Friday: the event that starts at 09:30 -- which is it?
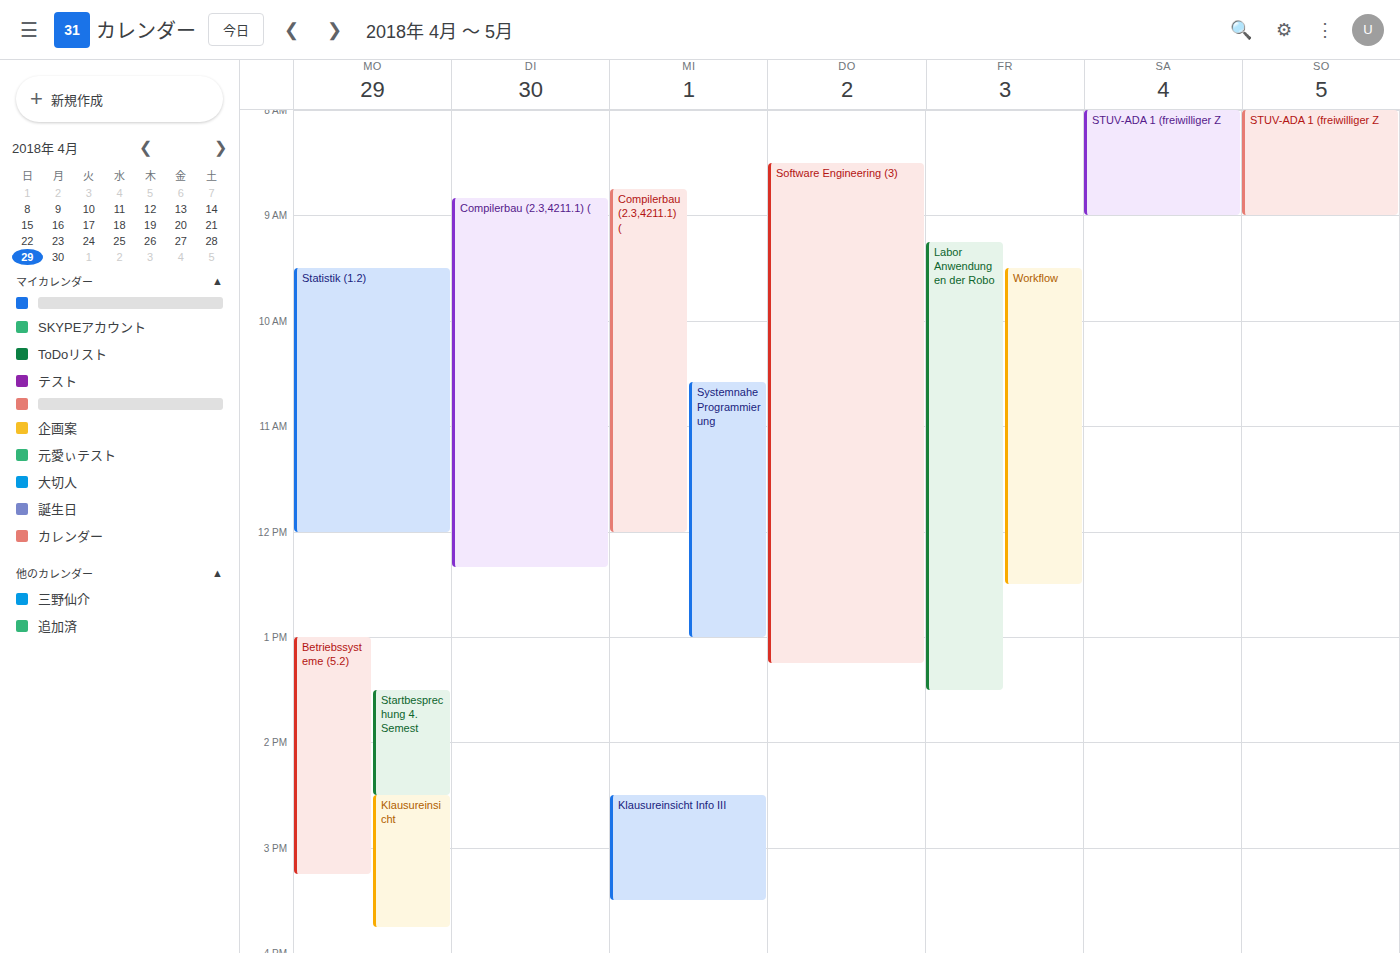
"Workflow"